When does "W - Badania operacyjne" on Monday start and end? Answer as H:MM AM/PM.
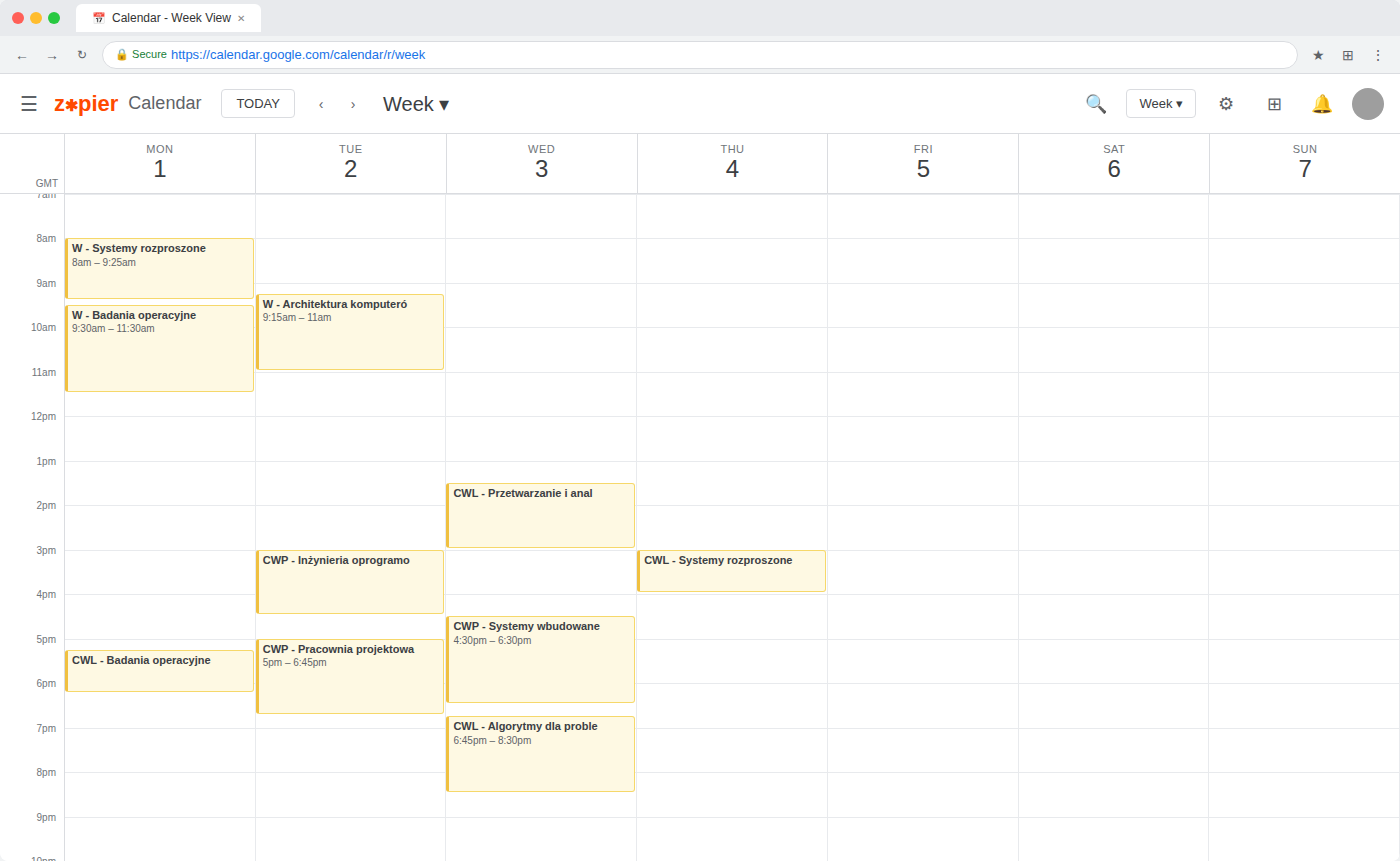
9:30 AM to 11:30 AM